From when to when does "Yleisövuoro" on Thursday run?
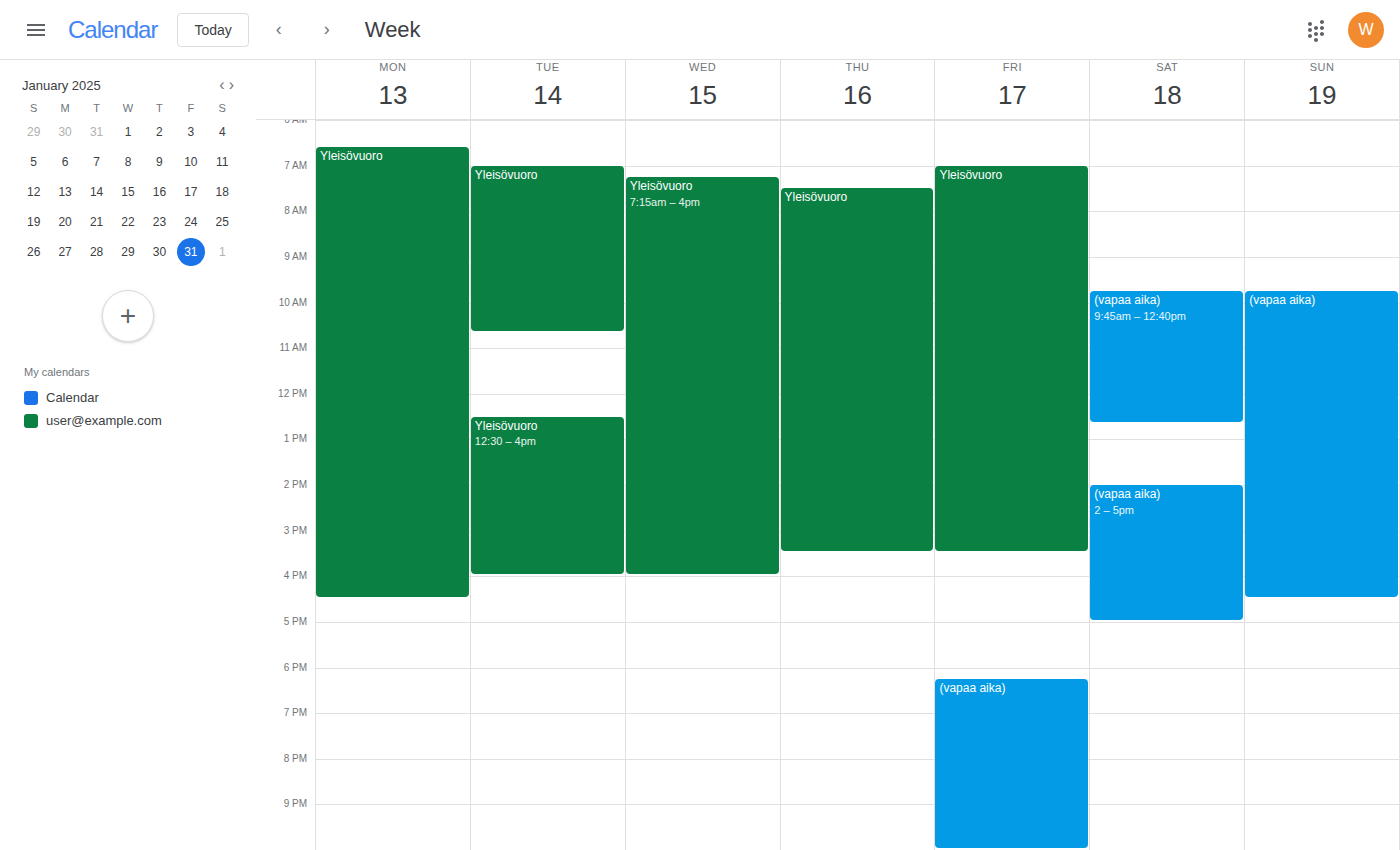
7:30 AM to 3:30 PM